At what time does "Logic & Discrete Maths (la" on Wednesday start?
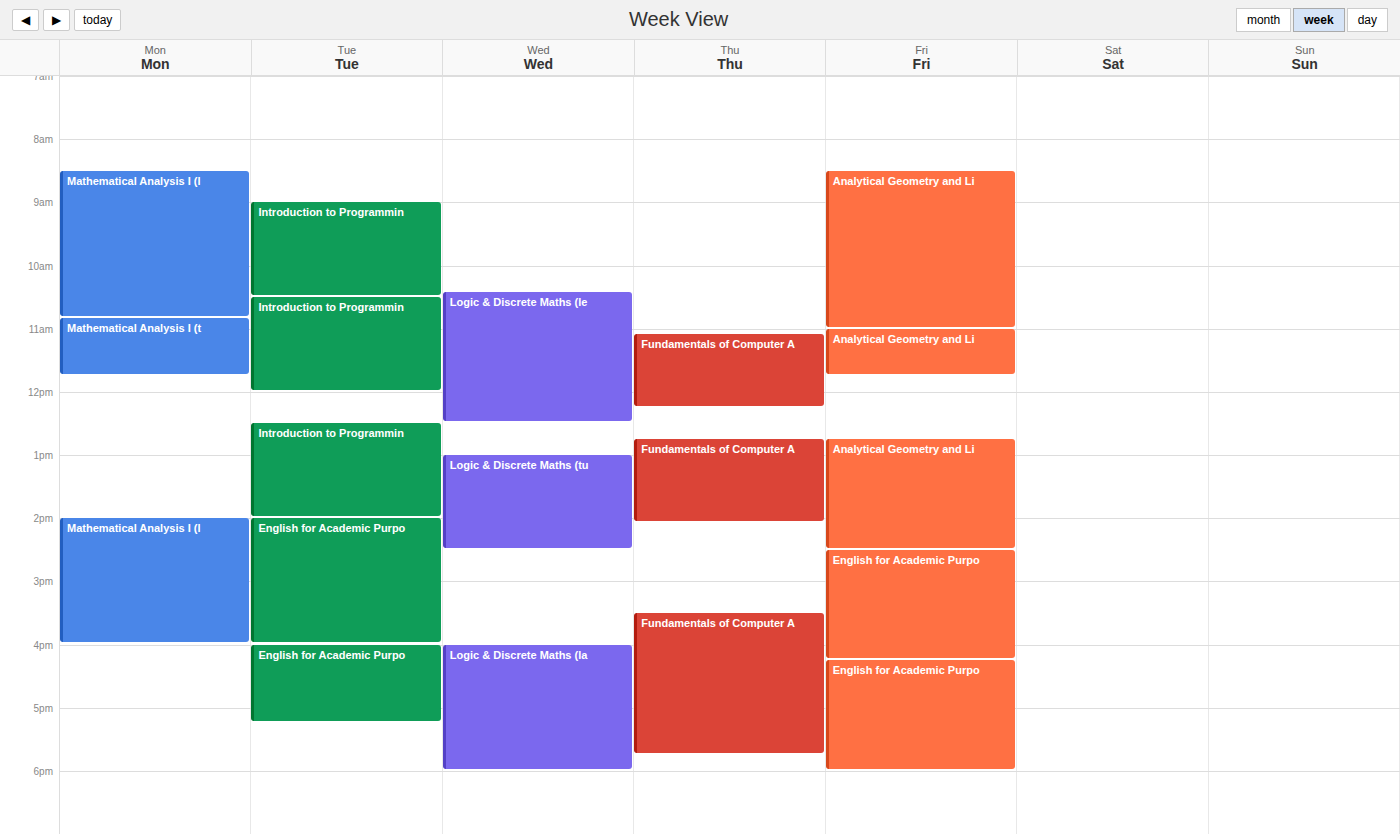
4:00 PM